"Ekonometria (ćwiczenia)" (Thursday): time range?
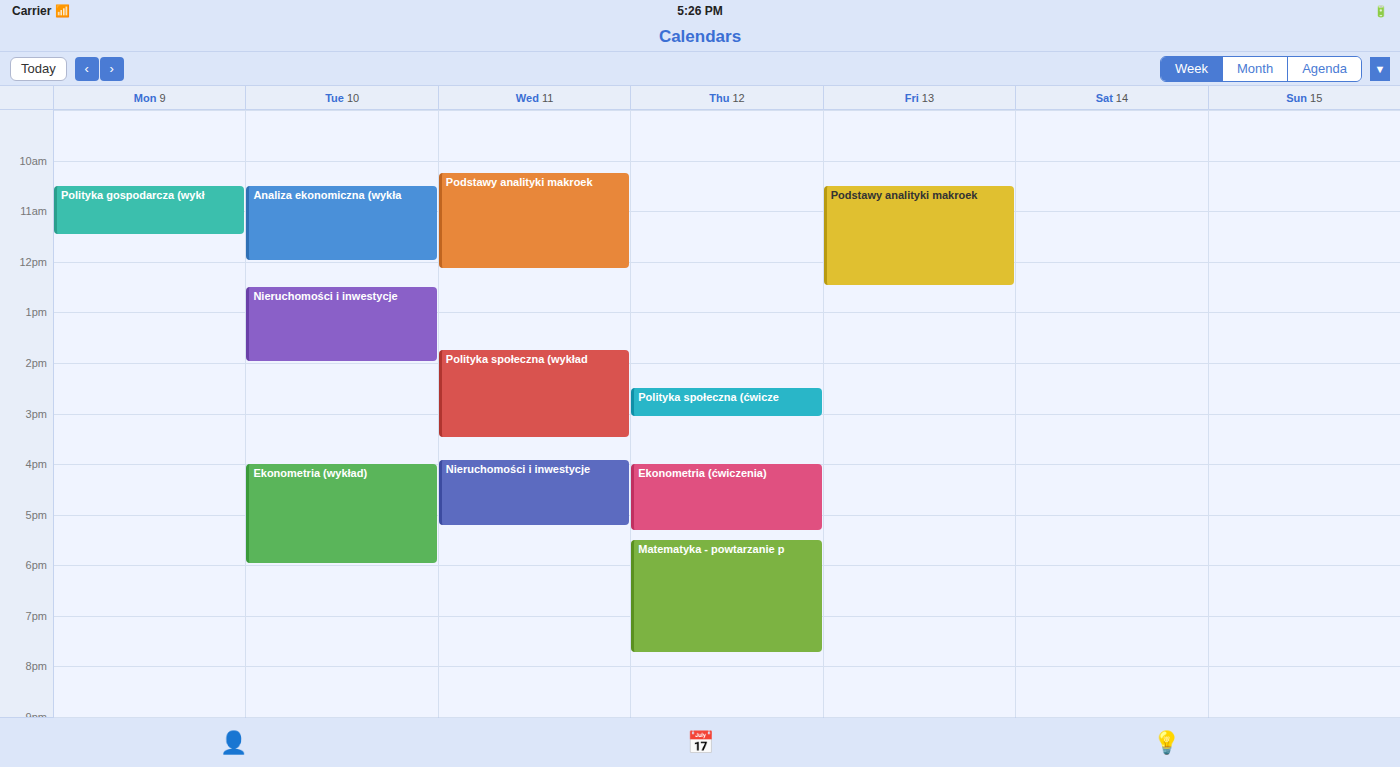
4:00 PM to 5:20 PM